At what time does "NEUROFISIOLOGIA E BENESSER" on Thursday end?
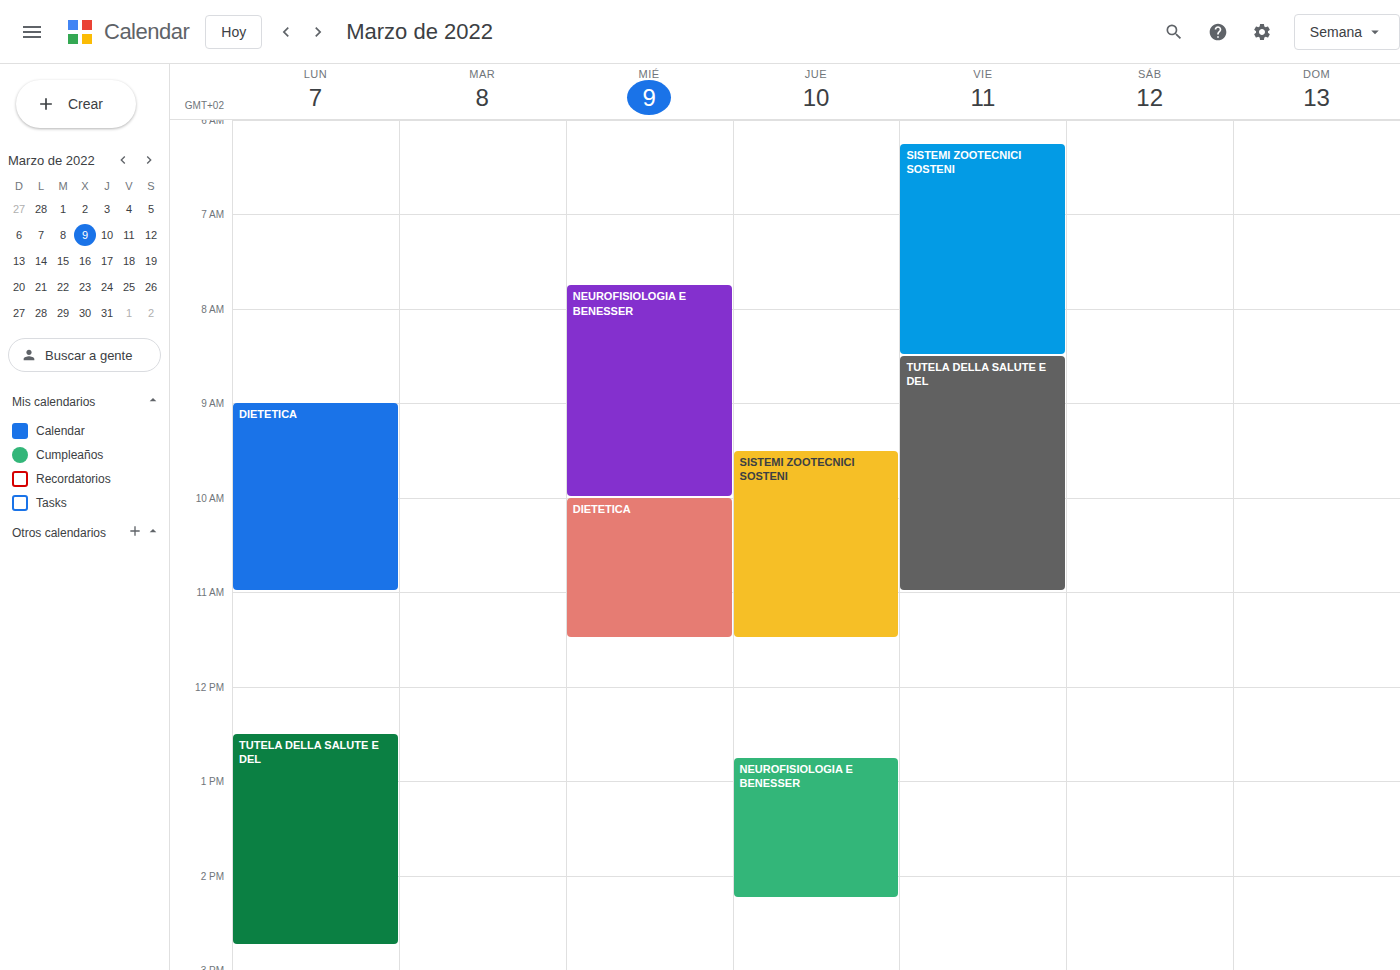
14:15